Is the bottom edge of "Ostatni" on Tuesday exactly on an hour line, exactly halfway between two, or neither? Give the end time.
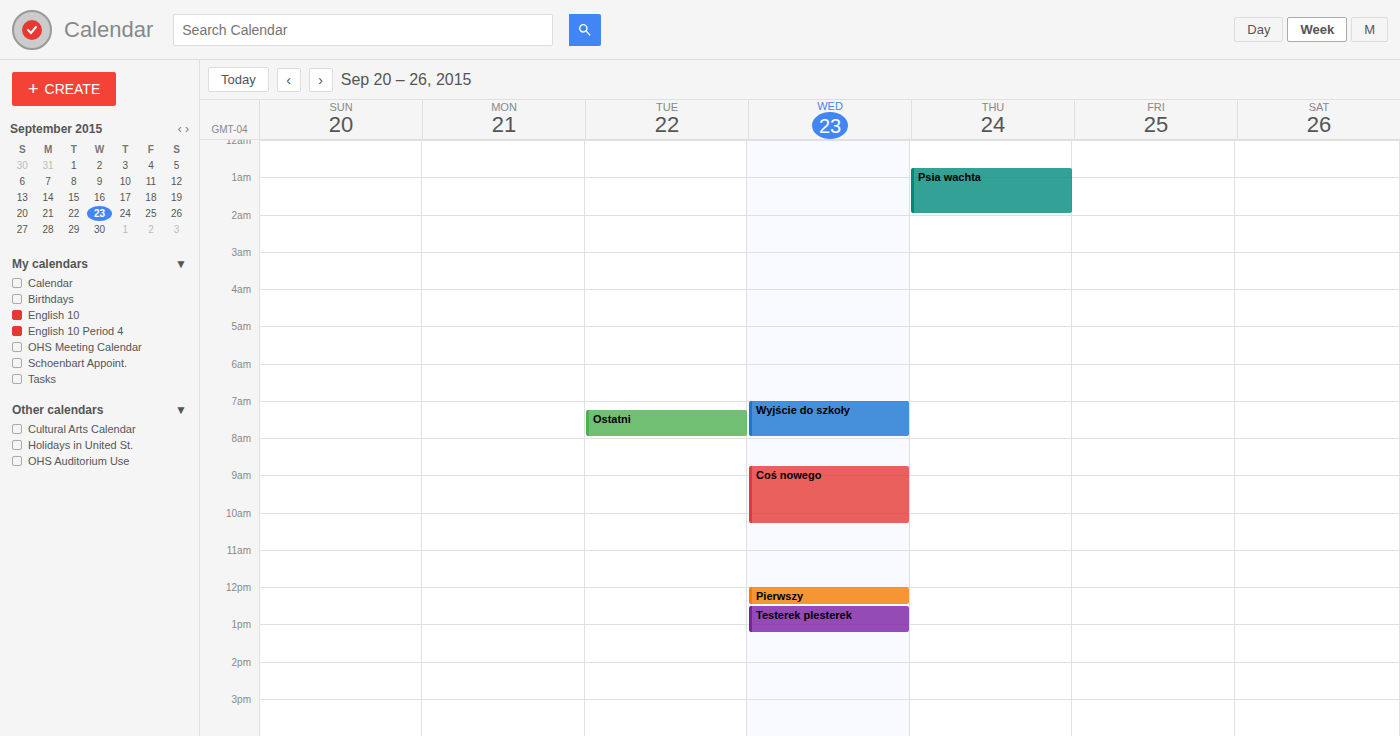
08:00 -- exactly on the 08:00 line.